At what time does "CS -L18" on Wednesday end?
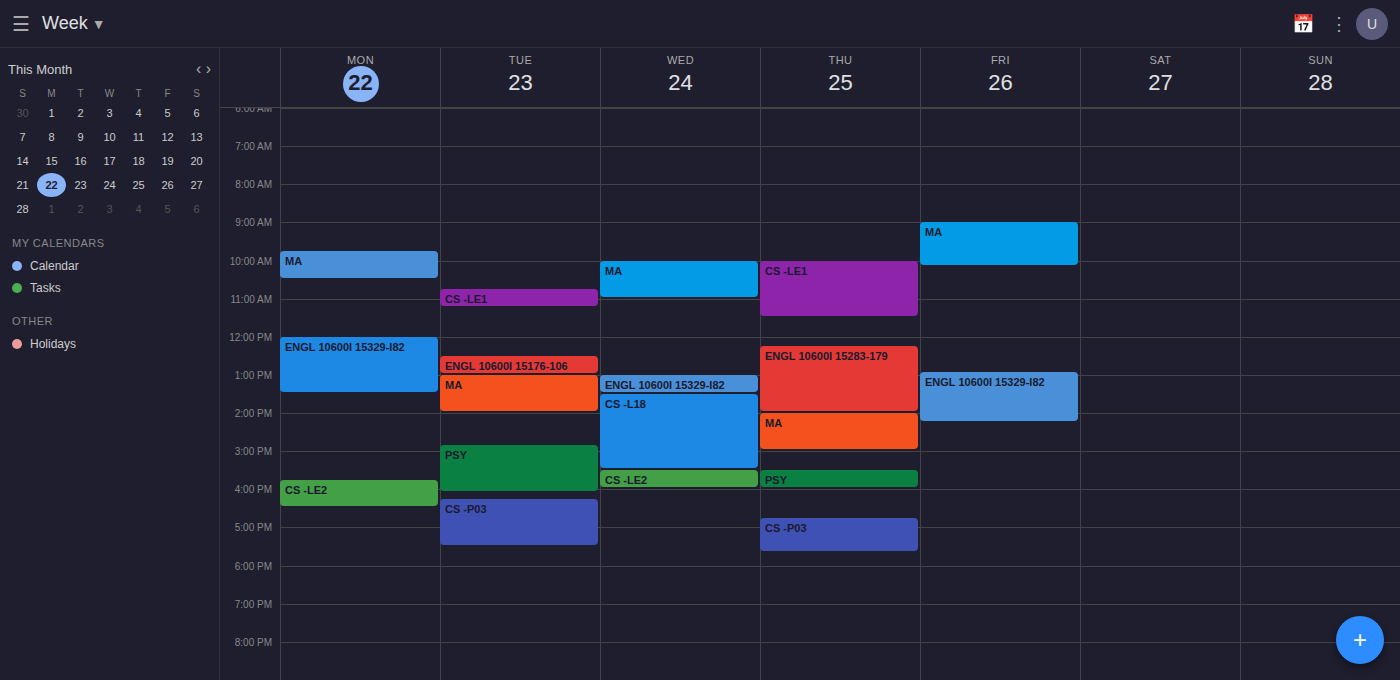
3:30 PM